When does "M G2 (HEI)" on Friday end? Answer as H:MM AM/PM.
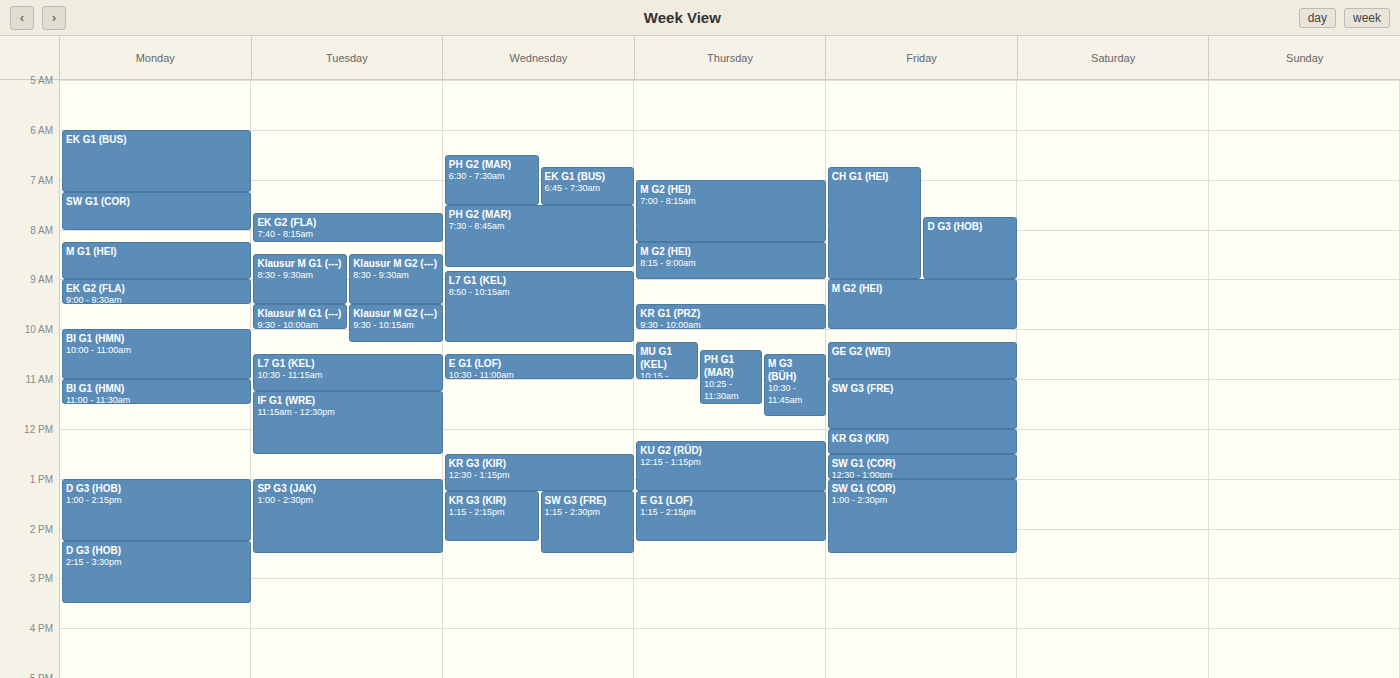
10:00 AM